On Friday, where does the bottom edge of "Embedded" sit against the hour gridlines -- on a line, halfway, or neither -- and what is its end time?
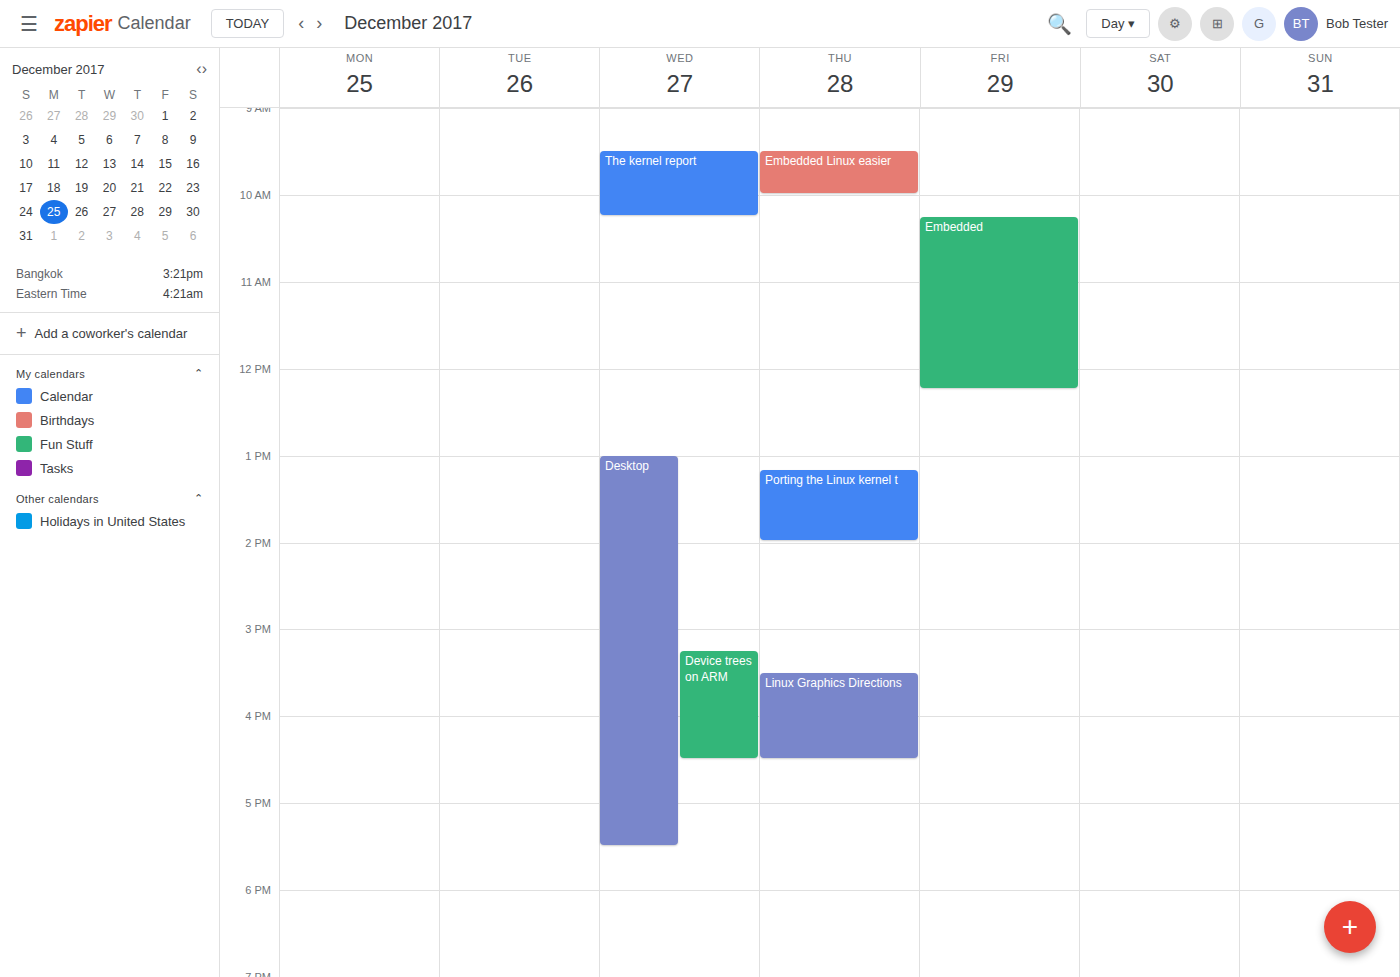
12:15 PM -- neither: a quarter of the way from the 12 PM line to the 1 PM line.